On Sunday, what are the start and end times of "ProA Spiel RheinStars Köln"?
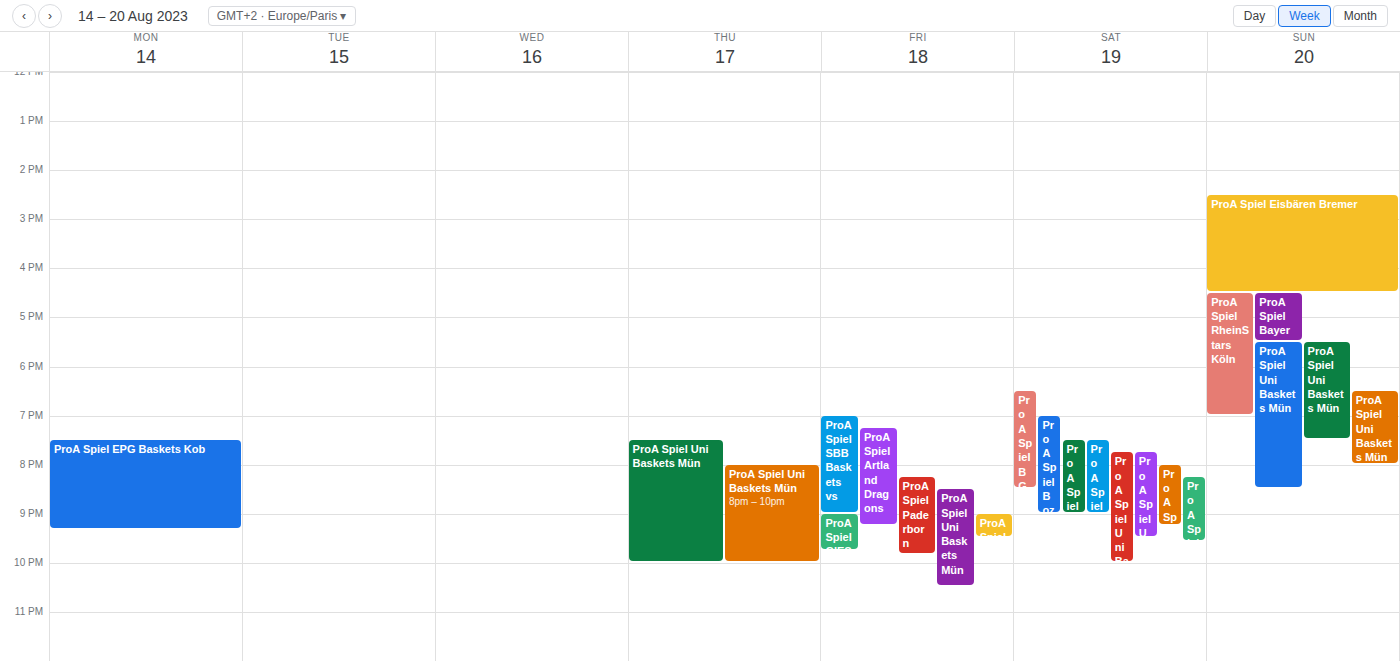
4:30 PM to 7:00 PM